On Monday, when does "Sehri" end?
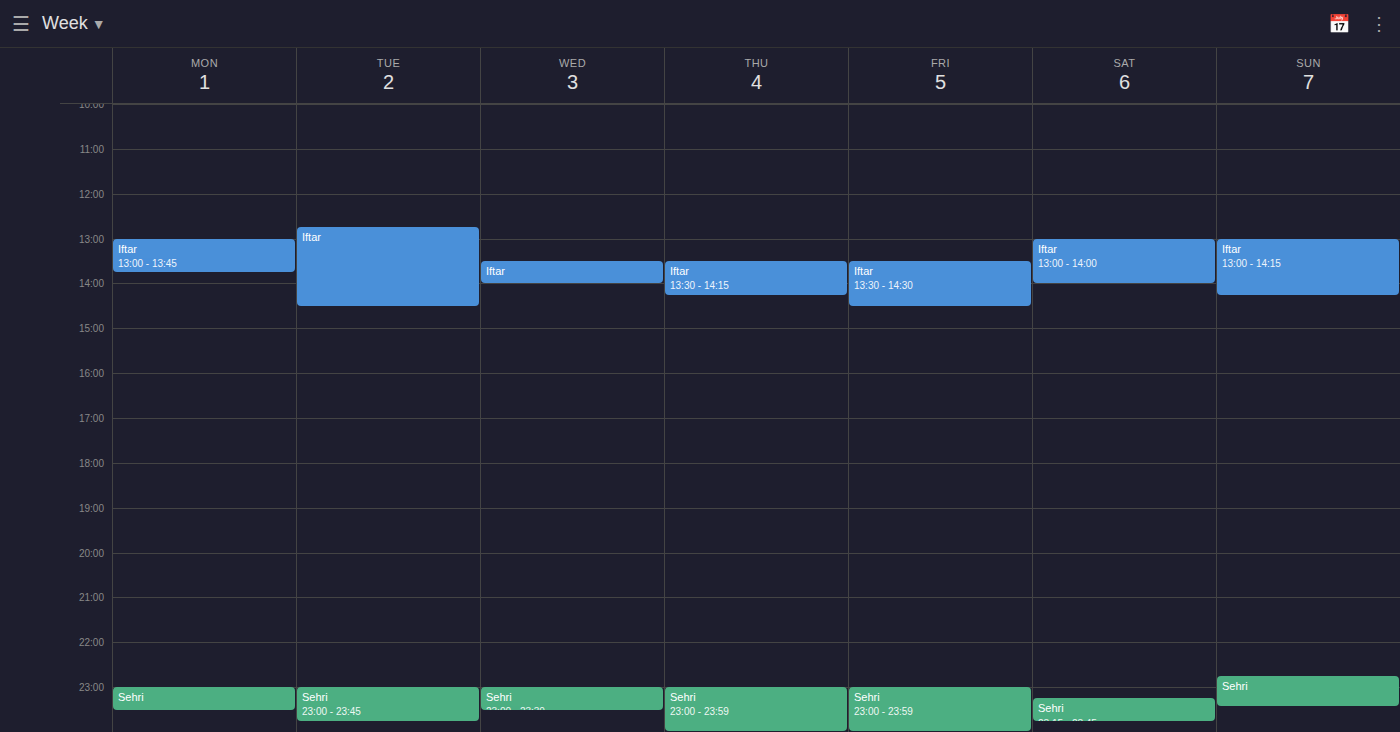
11:30 PM